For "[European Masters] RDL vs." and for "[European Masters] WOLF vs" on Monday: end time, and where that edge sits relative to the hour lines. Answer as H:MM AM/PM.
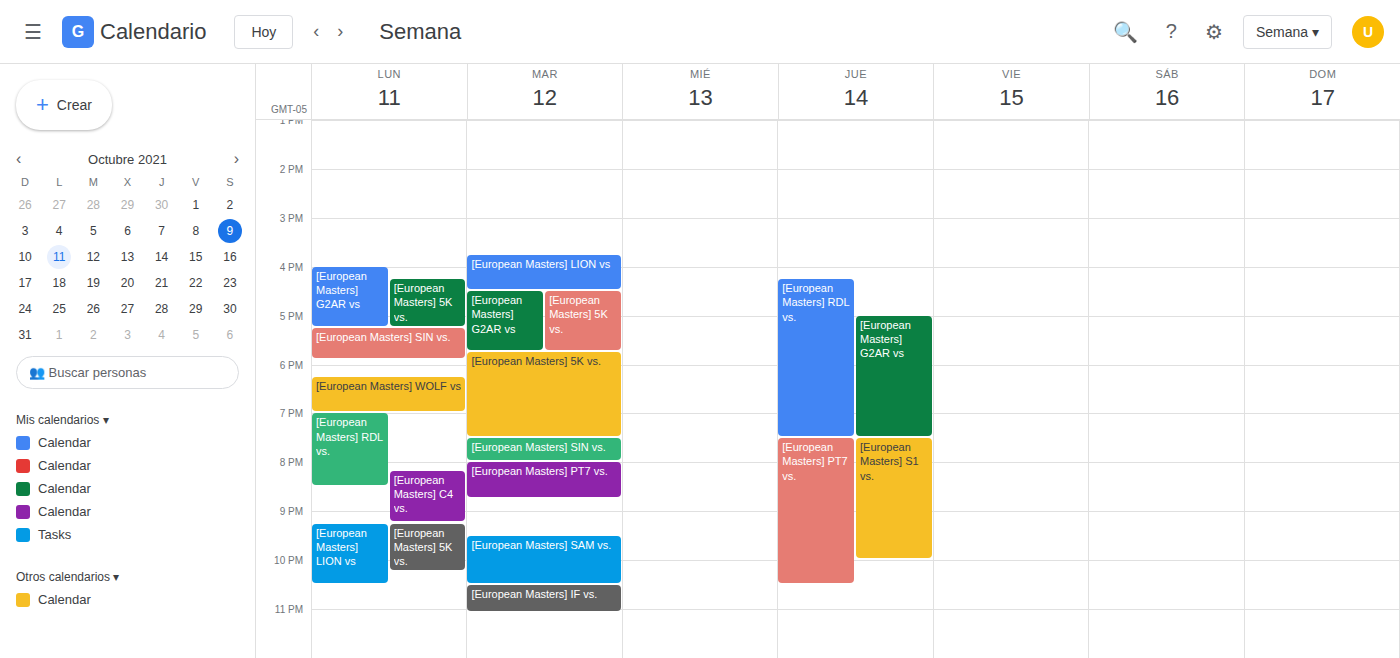
"[European Masters] RDL vs.": 8:30 PM, halfway between the 8 PM and 9 PM lines. "[European Masters] WOLF vs": 7:00 PM, exactly on the 7 PM line.